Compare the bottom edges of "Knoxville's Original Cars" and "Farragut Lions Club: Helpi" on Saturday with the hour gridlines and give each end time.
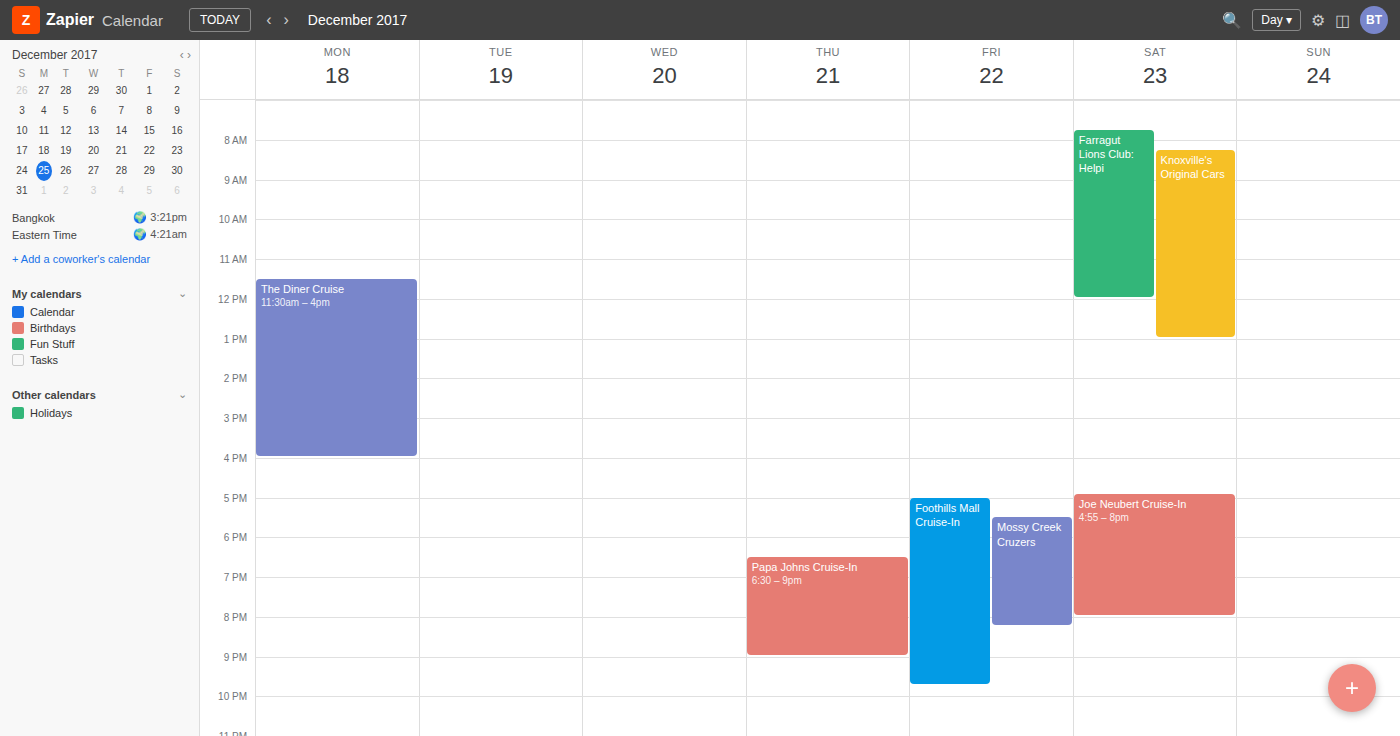
"Knoxville's Original Cars": 1:00 PM, exactly on the 1 PM line. "Farragut Lions Club: Helpi": 12:00 PM, exactly on the 12 PM line.